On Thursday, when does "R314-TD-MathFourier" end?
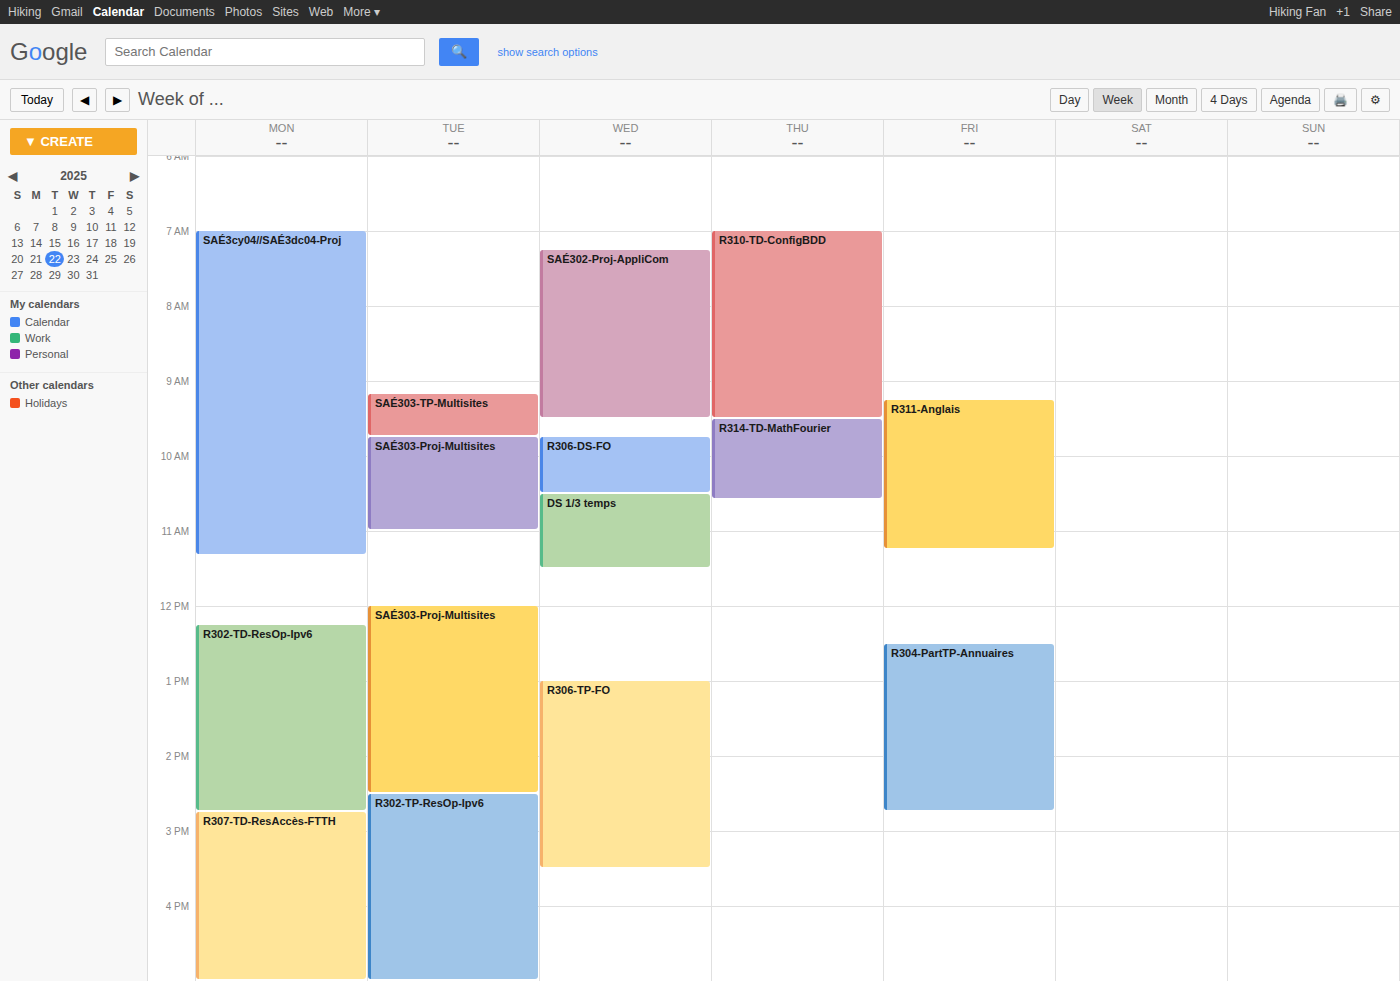
10:35 AM